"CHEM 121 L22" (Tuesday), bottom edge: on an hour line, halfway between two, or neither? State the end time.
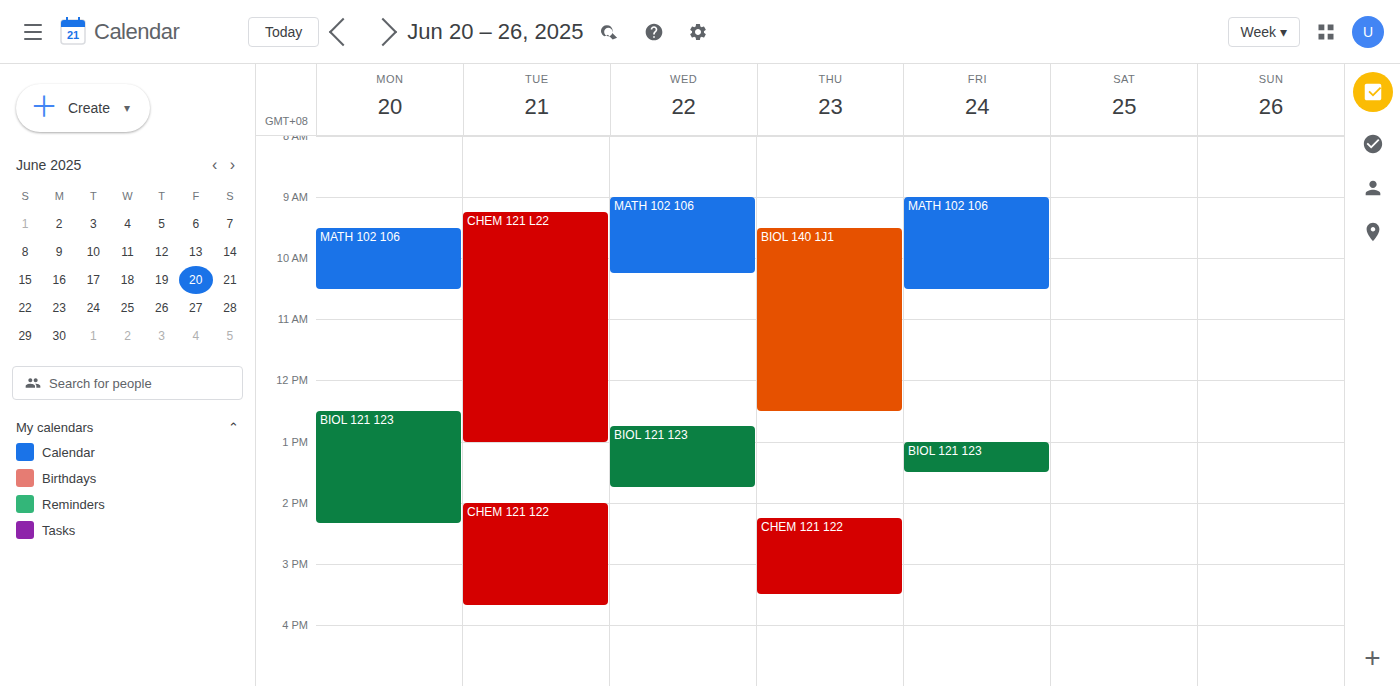
1:00 PM -- exactly on the 1 PM line.